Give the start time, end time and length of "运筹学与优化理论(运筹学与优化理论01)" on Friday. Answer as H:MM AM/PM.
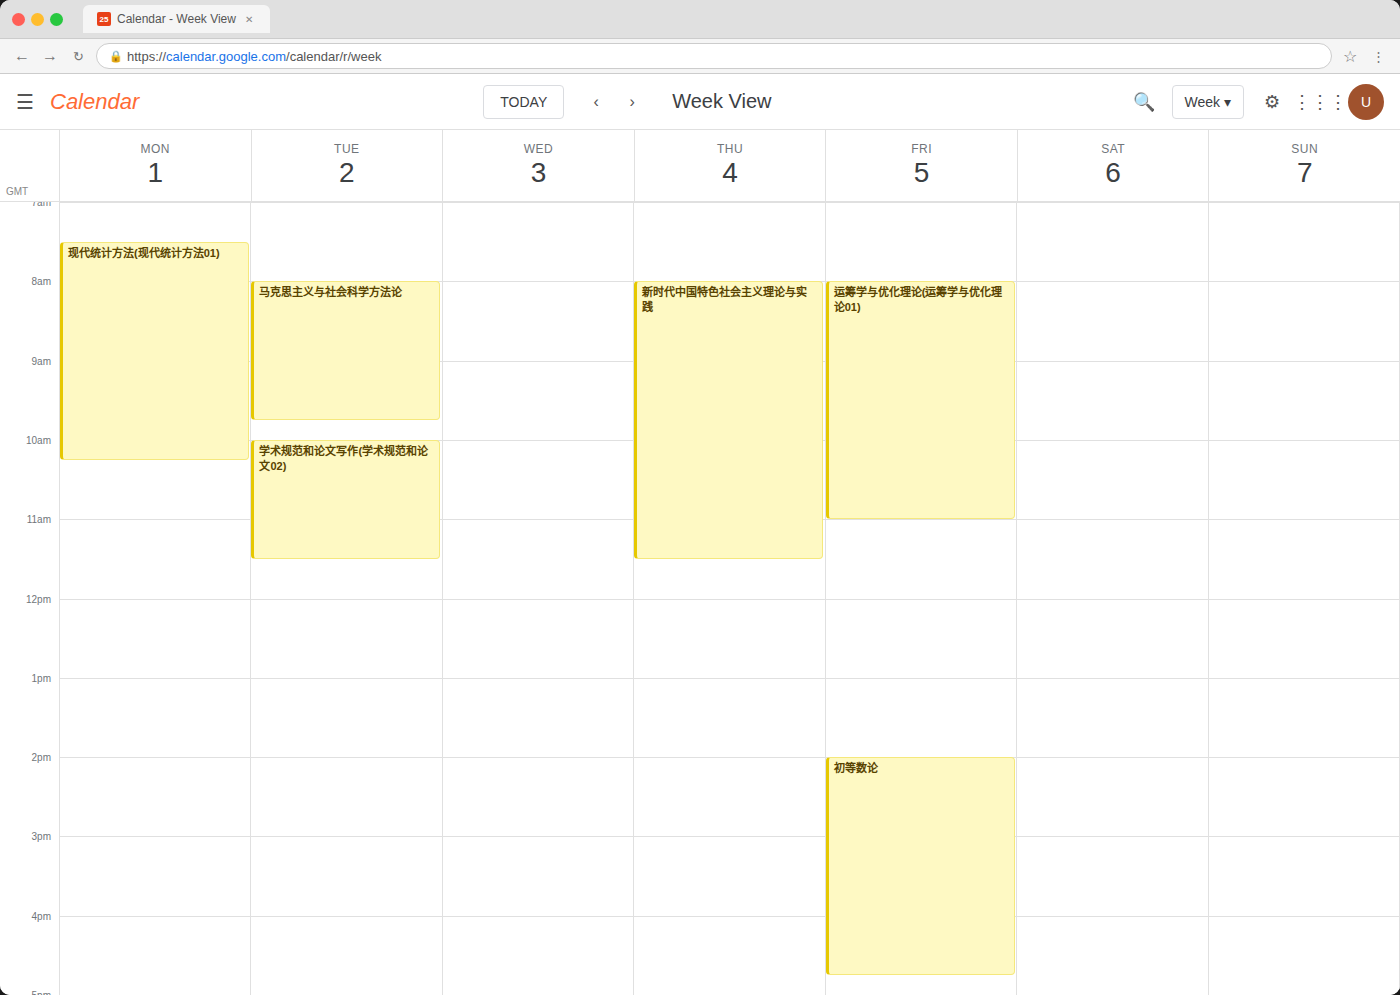
8:00 AM to 11:00 AM, 3 hours